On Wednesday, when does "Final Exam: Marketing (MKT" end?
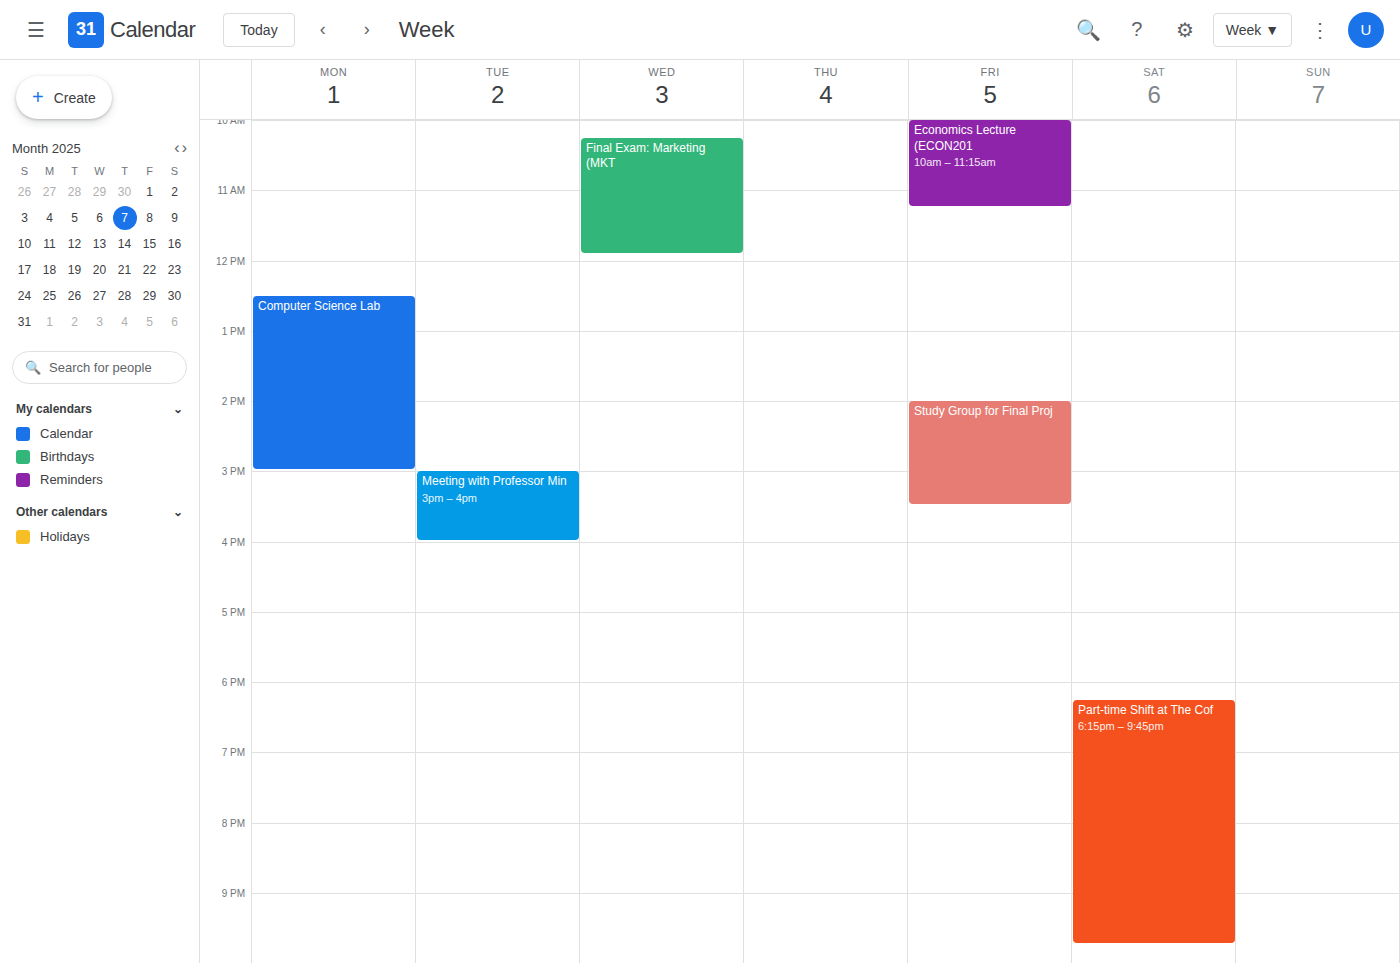
11:55